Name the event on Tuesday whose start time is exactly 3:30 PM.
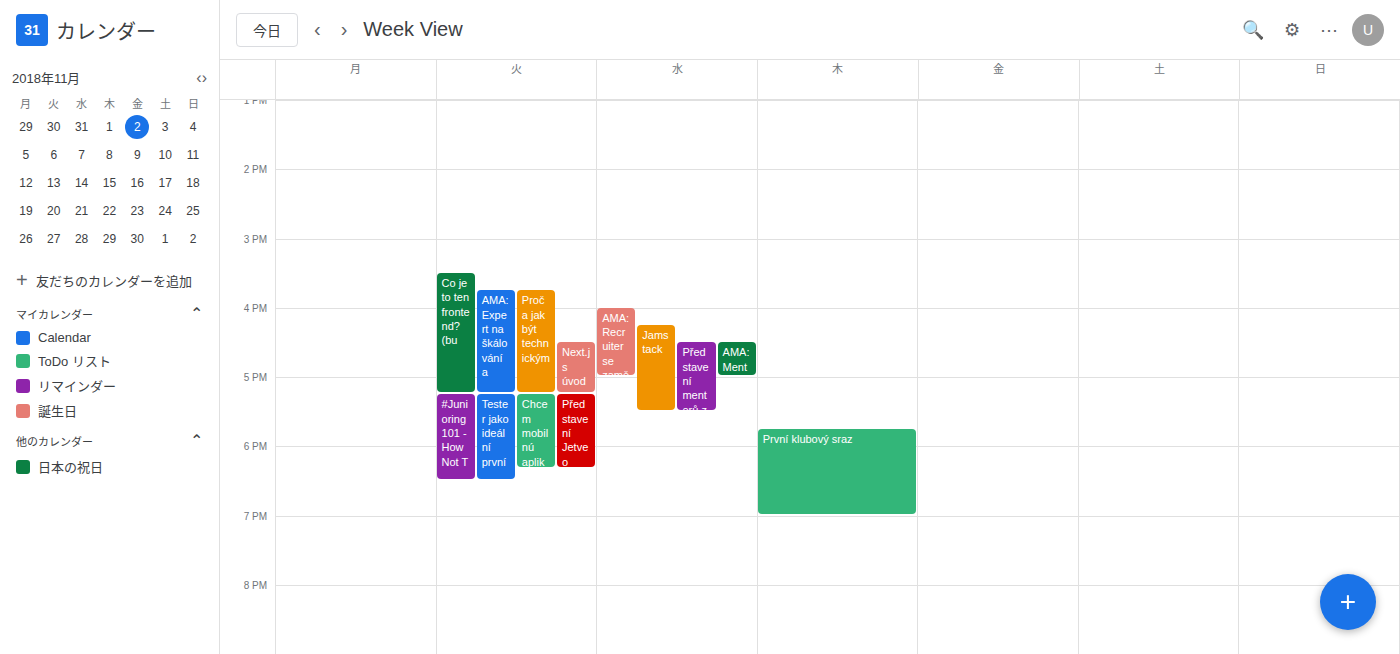
"Co je to ten frontend? (bu"